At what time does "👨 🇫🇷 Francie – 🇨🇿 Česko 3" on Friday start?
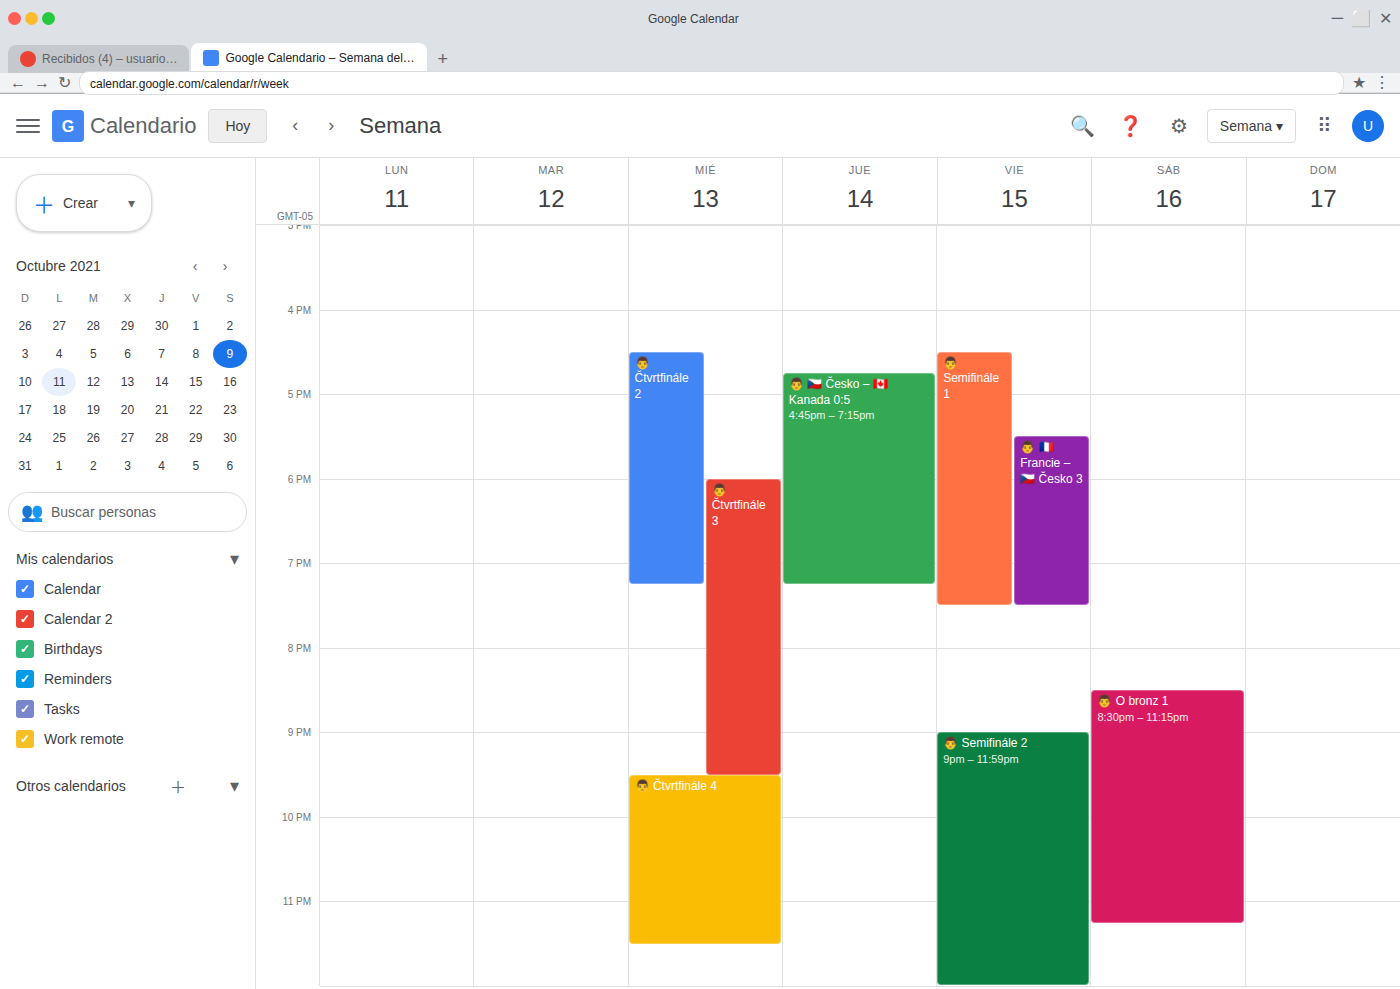
5:30 PM